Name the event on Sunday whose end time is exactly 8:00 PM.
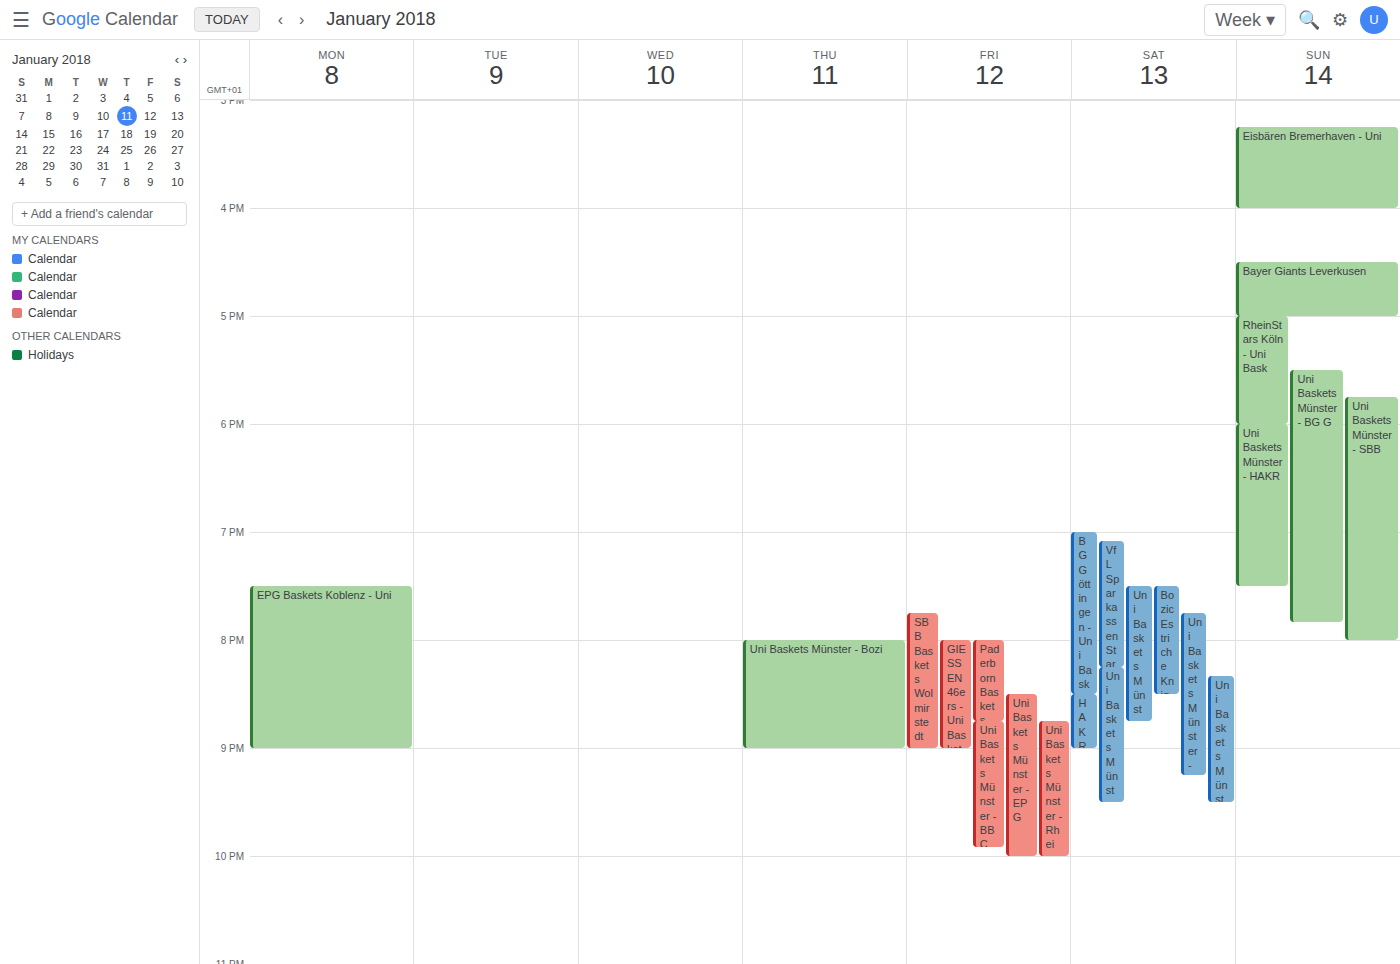
"Uni Baskets Münster - SBB"